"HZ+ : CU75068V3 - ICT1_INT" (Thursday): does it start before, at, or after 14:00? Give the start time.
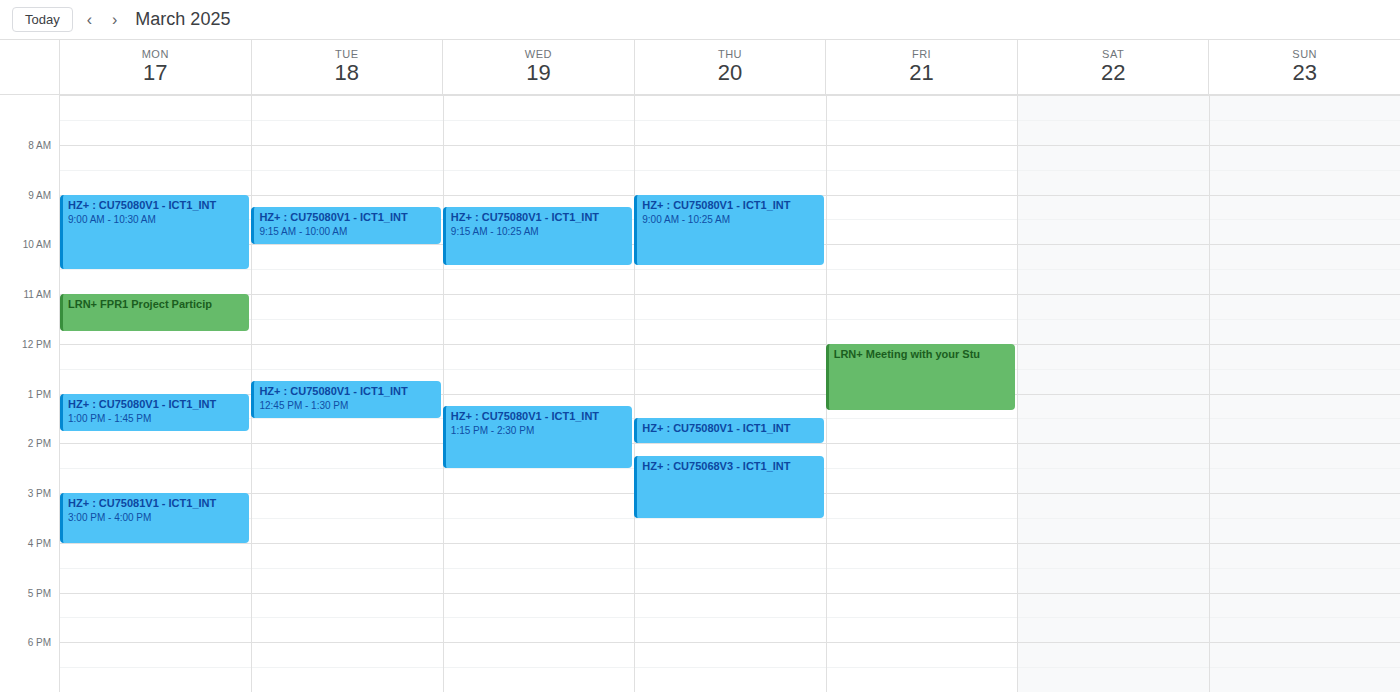
14:15 -- after 14:00, 15 minutes below the 14:00 line.